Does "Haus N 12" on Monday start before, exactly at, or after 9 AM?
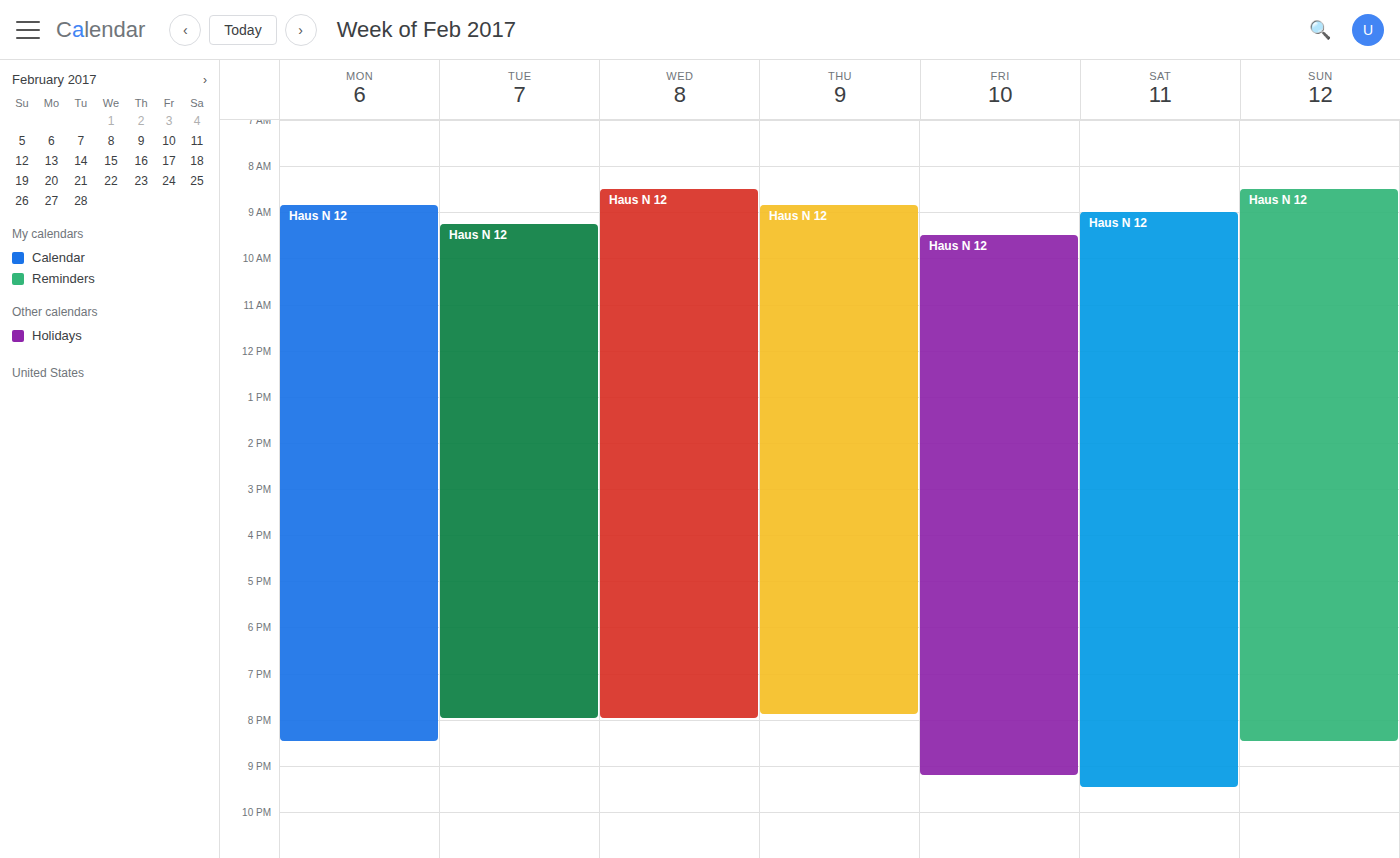
8:50 AM -- before 9 AM, 10 minutes above the 9 AM line.